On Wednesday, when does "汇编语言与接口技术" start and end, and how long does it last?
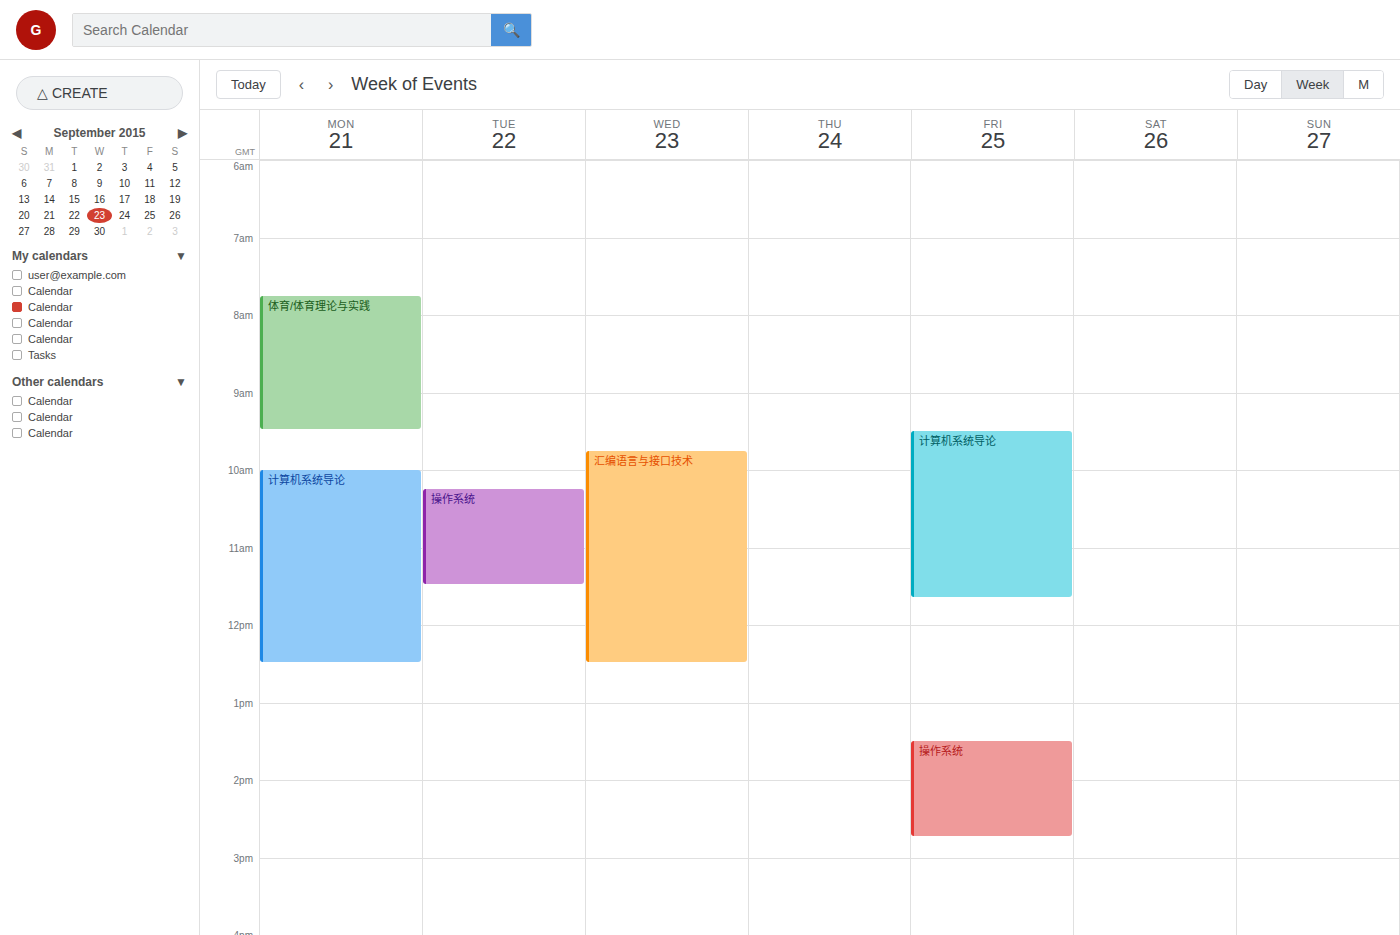
9:45 AM to 12:30 PM, 2 hours 45 minutes